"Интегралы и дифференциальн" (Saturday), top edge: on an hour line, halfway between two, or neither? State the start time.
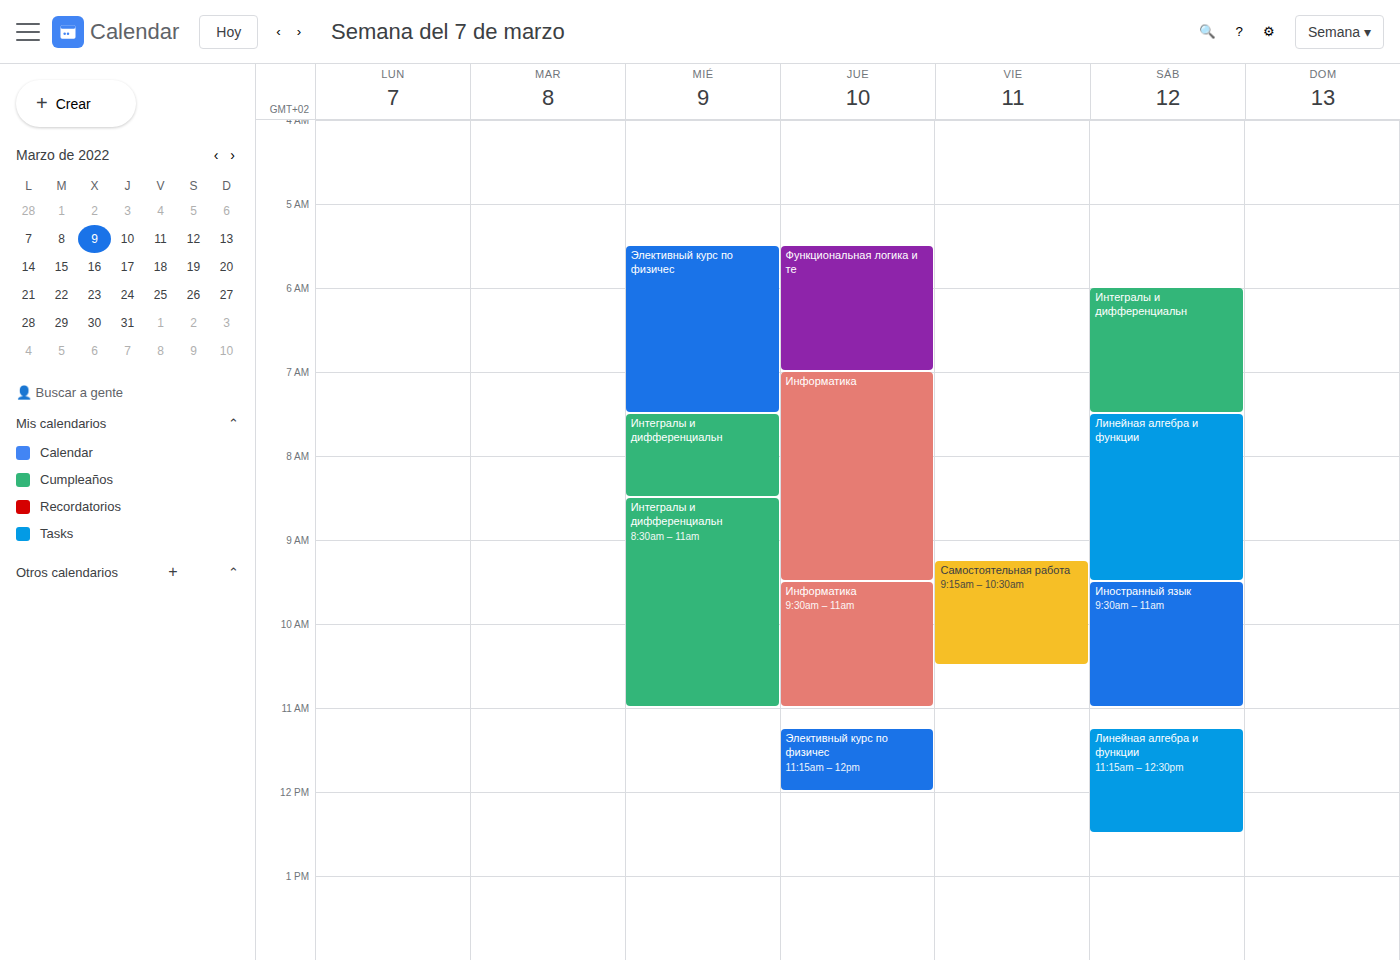
6:00 AM -- exactly on the 6 AM line.